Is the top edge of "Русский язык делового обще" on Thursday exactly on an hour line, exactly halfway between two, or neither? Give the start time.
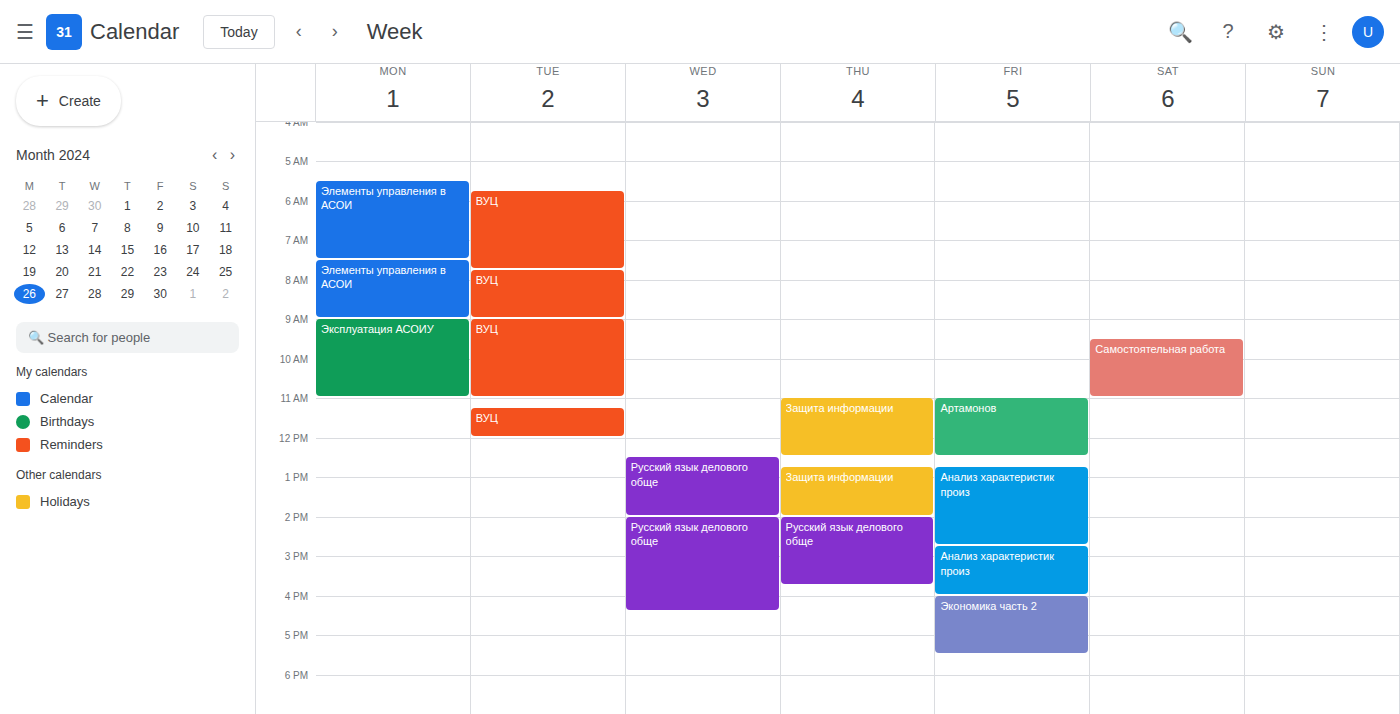
14:00 -- exactly on the 14:00 line.